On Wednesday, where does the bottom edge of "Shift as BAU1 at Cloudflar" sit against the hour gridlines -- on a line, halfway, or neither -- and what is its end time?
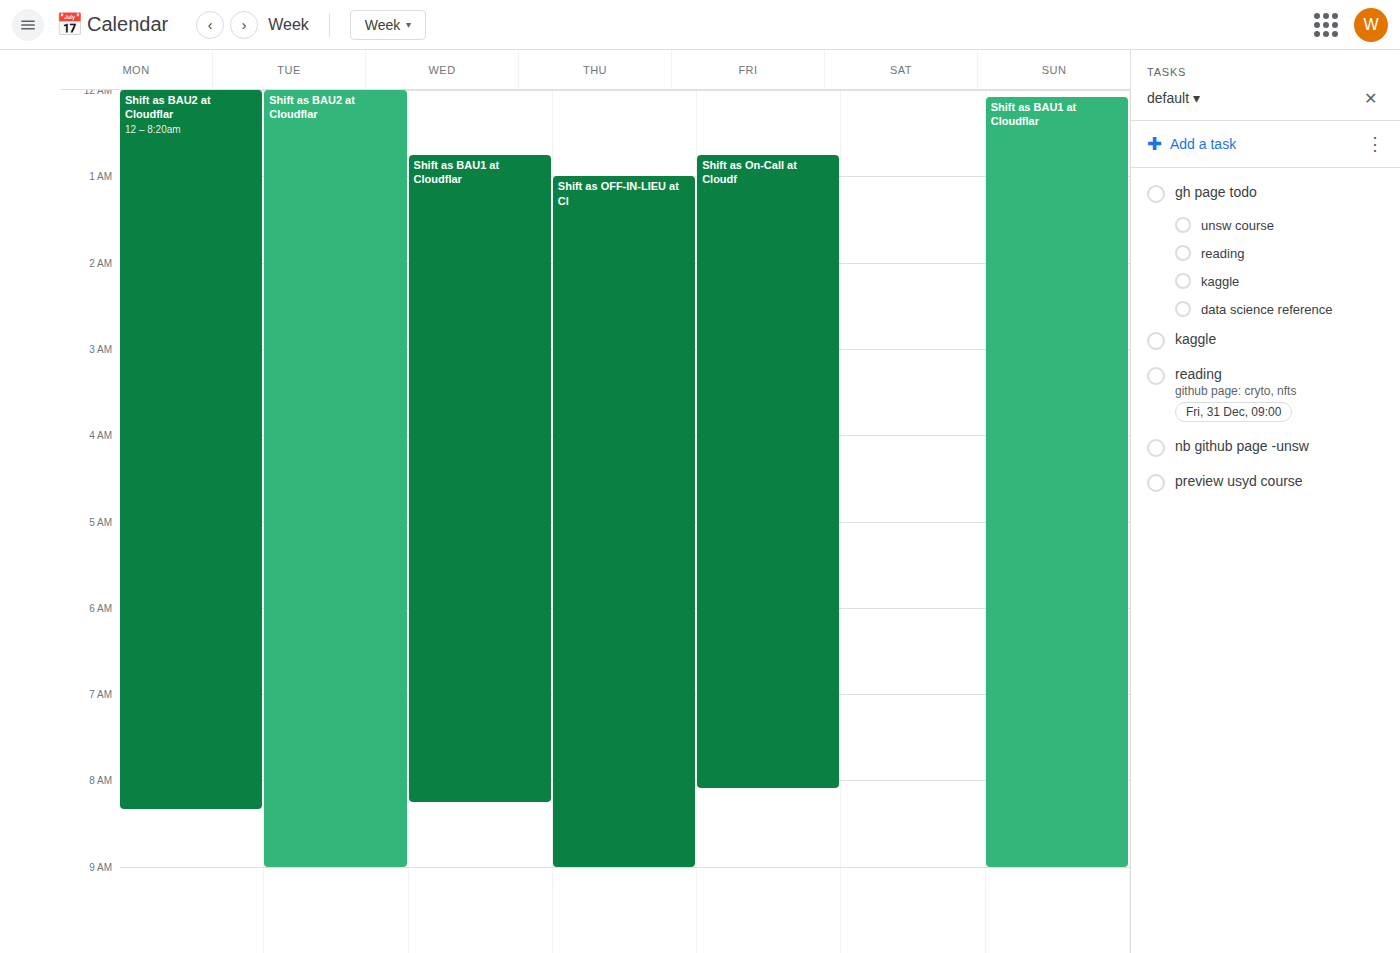
8:15 AM -- neither: a quarter of the way from the 8 AM line to the 9 AM line.